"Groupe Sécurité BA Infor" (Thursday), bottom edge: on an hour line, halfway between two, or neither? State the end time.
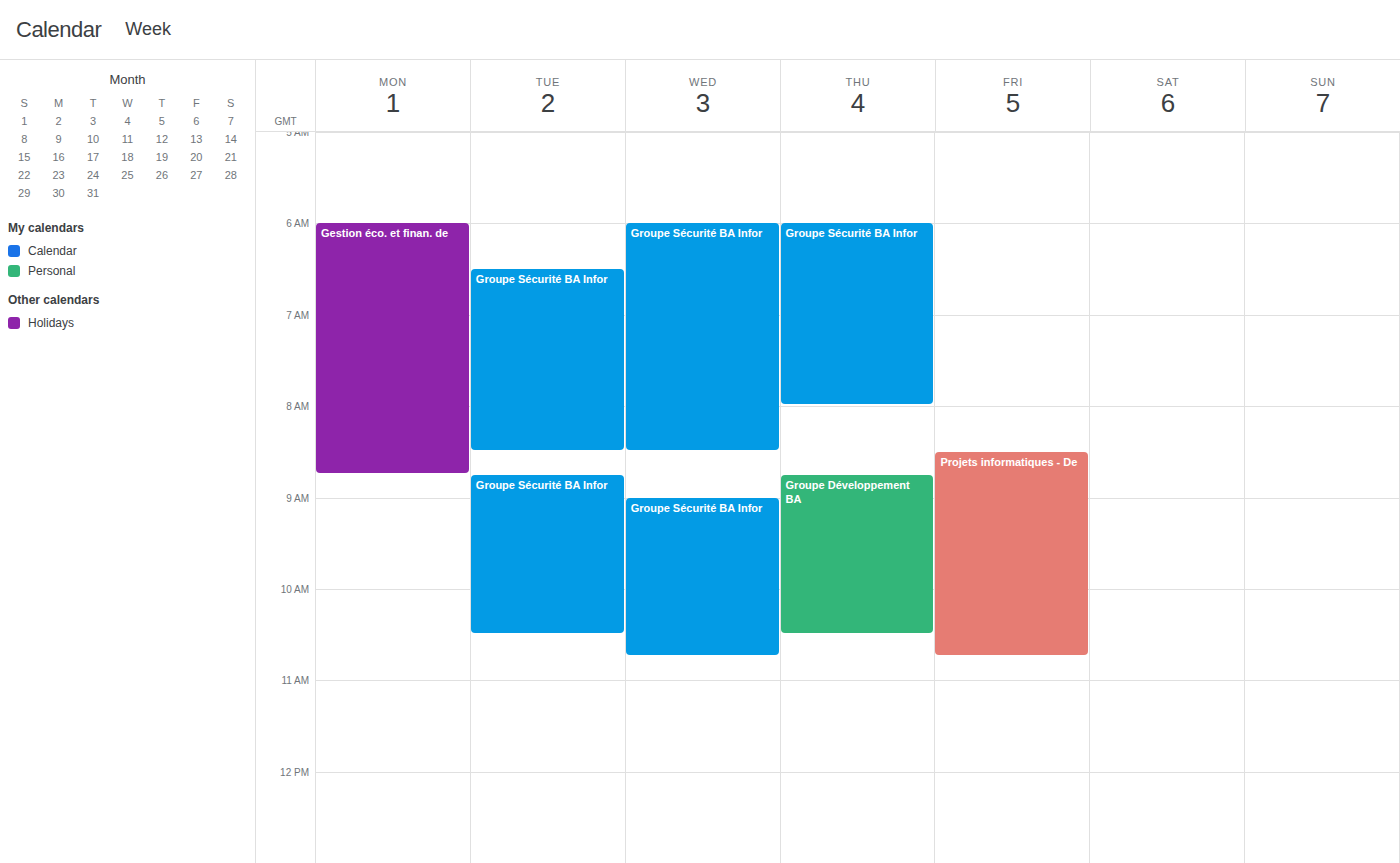
8:00 AM -- exactly on the 8 AM line.